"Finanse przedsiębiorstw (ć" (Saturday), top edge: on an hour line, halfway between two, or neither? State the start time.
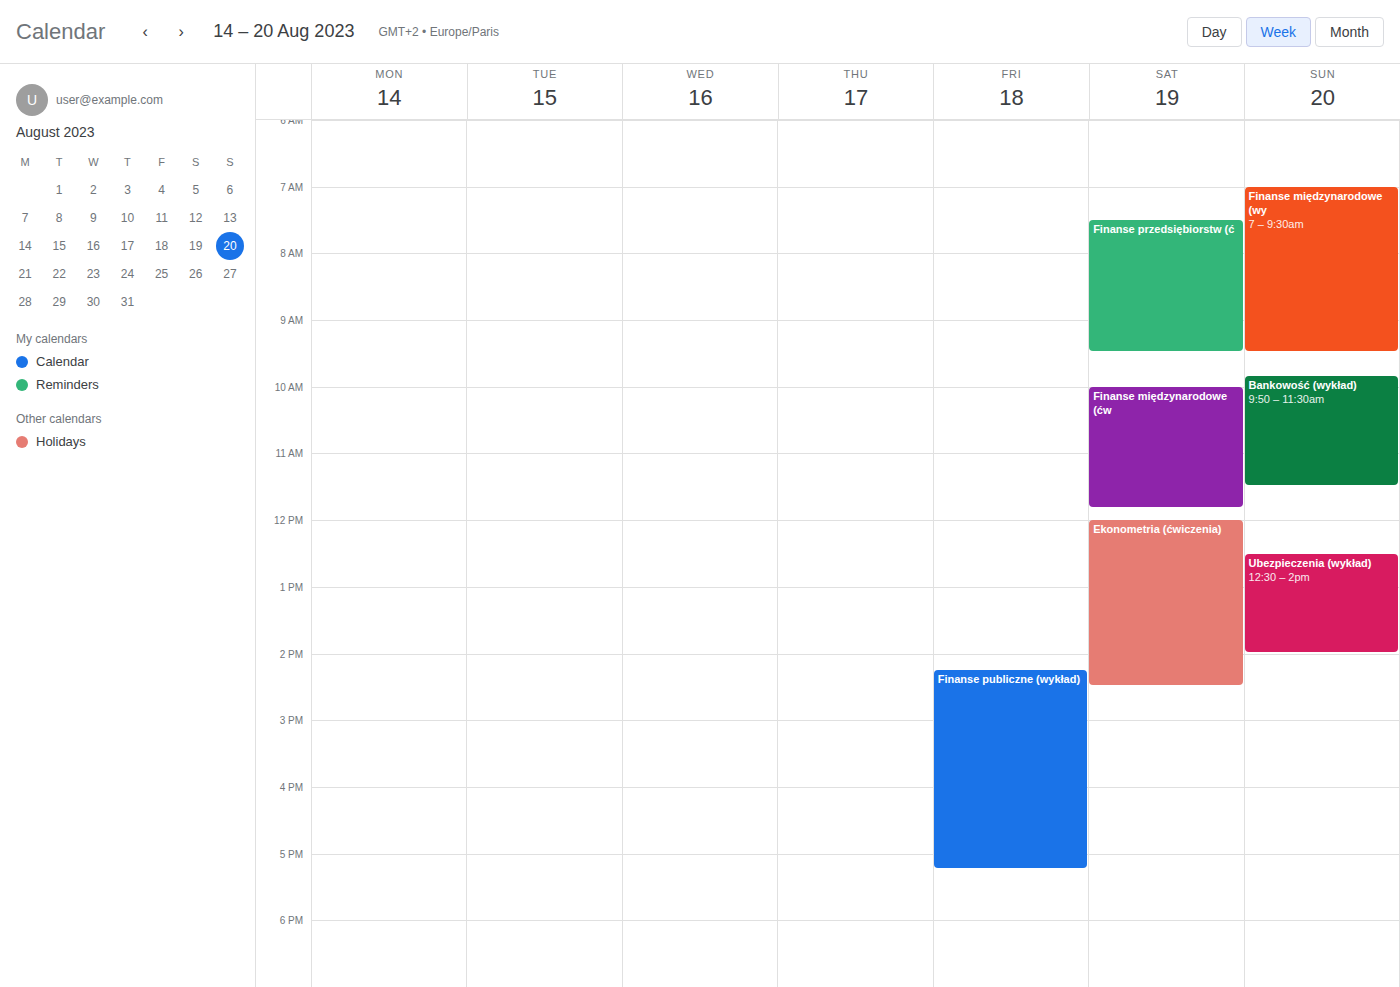
7:30 AM -- halfway between the 7 AM and 8 AM lines.